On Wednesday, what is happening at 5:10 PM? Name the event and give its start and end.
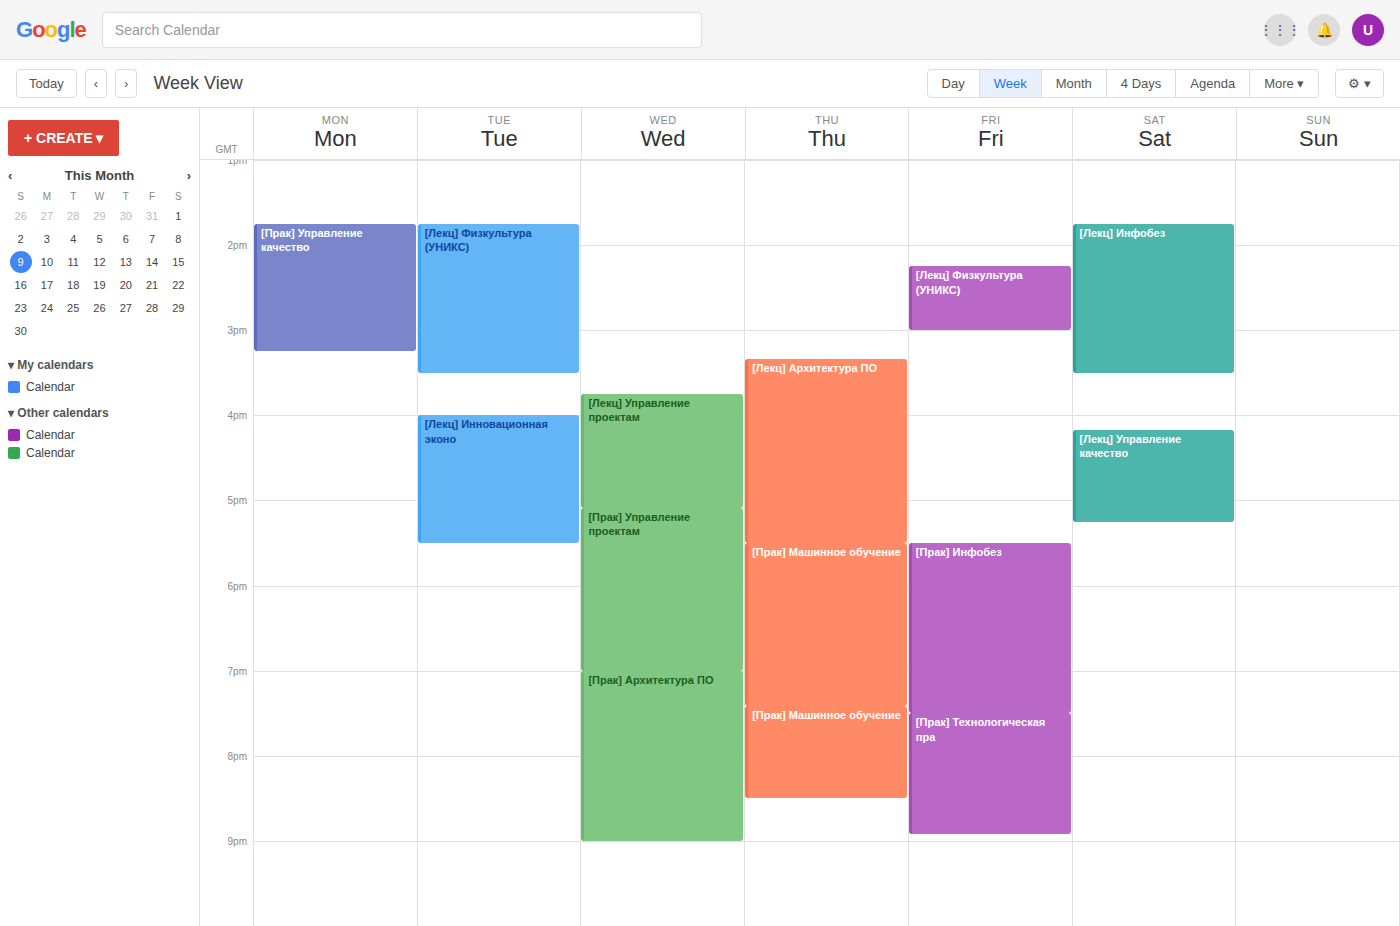
"[Прак] Управление проектам", 5:05 PM to 7:00 PM